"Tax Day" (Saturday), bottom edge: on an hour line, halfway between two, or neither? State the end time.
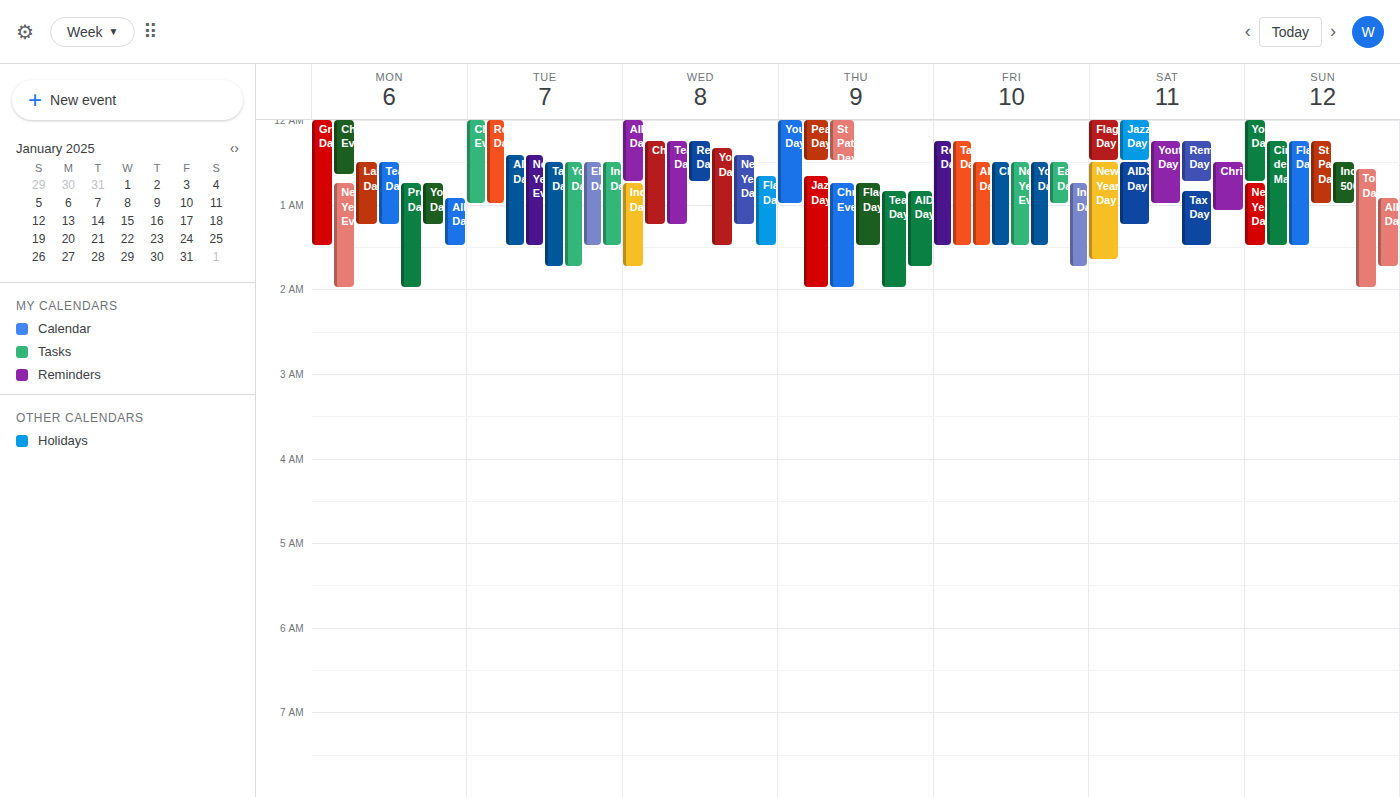
1:30 AM -- halfway between the 1 AM and 2 AM lines.